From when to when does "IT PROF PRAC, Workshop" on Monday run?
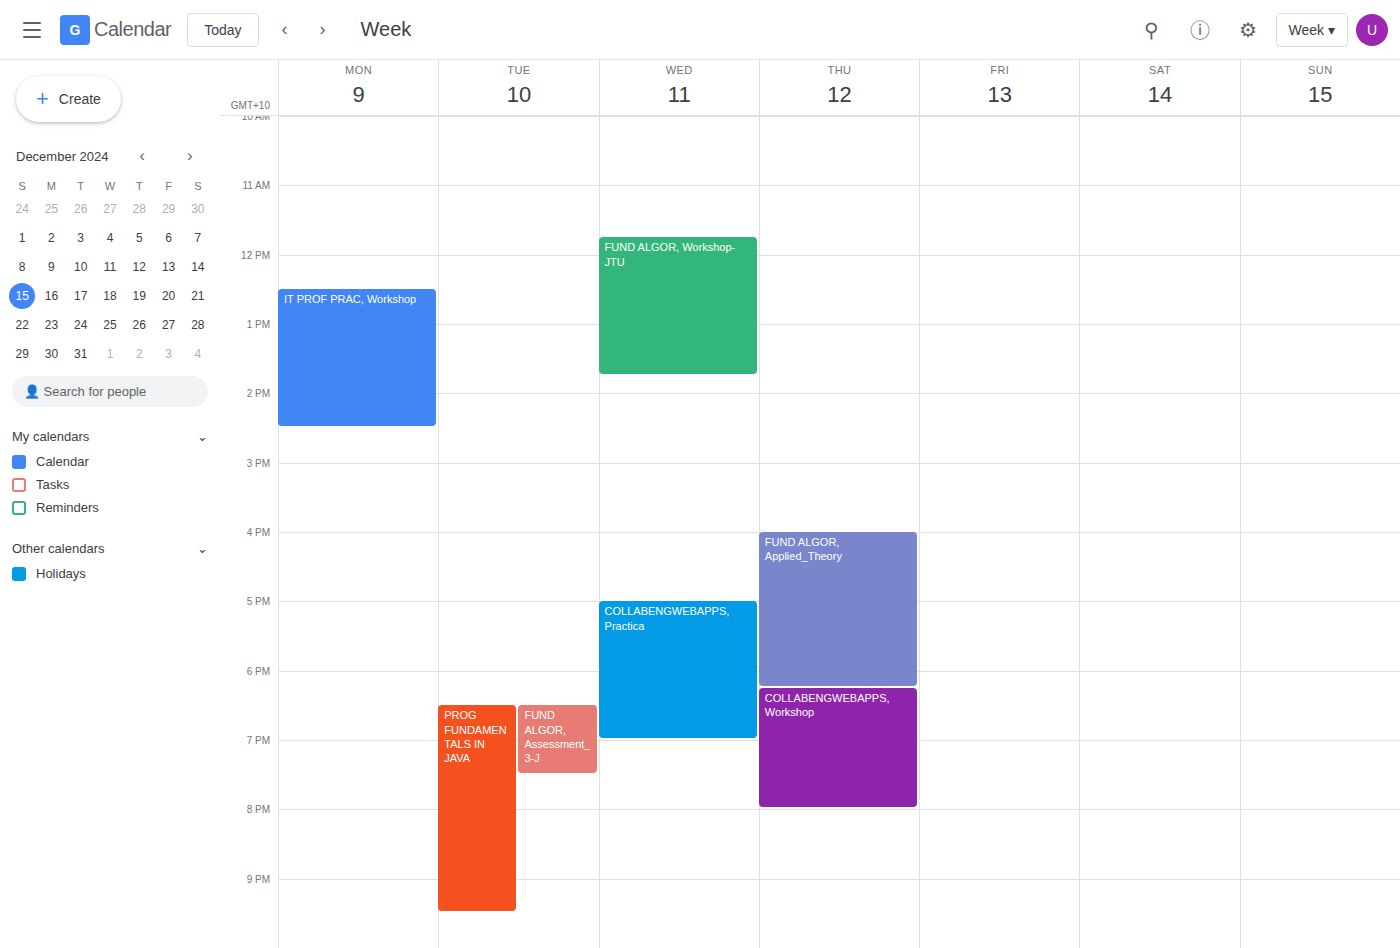
12:30 PM to 2:30 PM